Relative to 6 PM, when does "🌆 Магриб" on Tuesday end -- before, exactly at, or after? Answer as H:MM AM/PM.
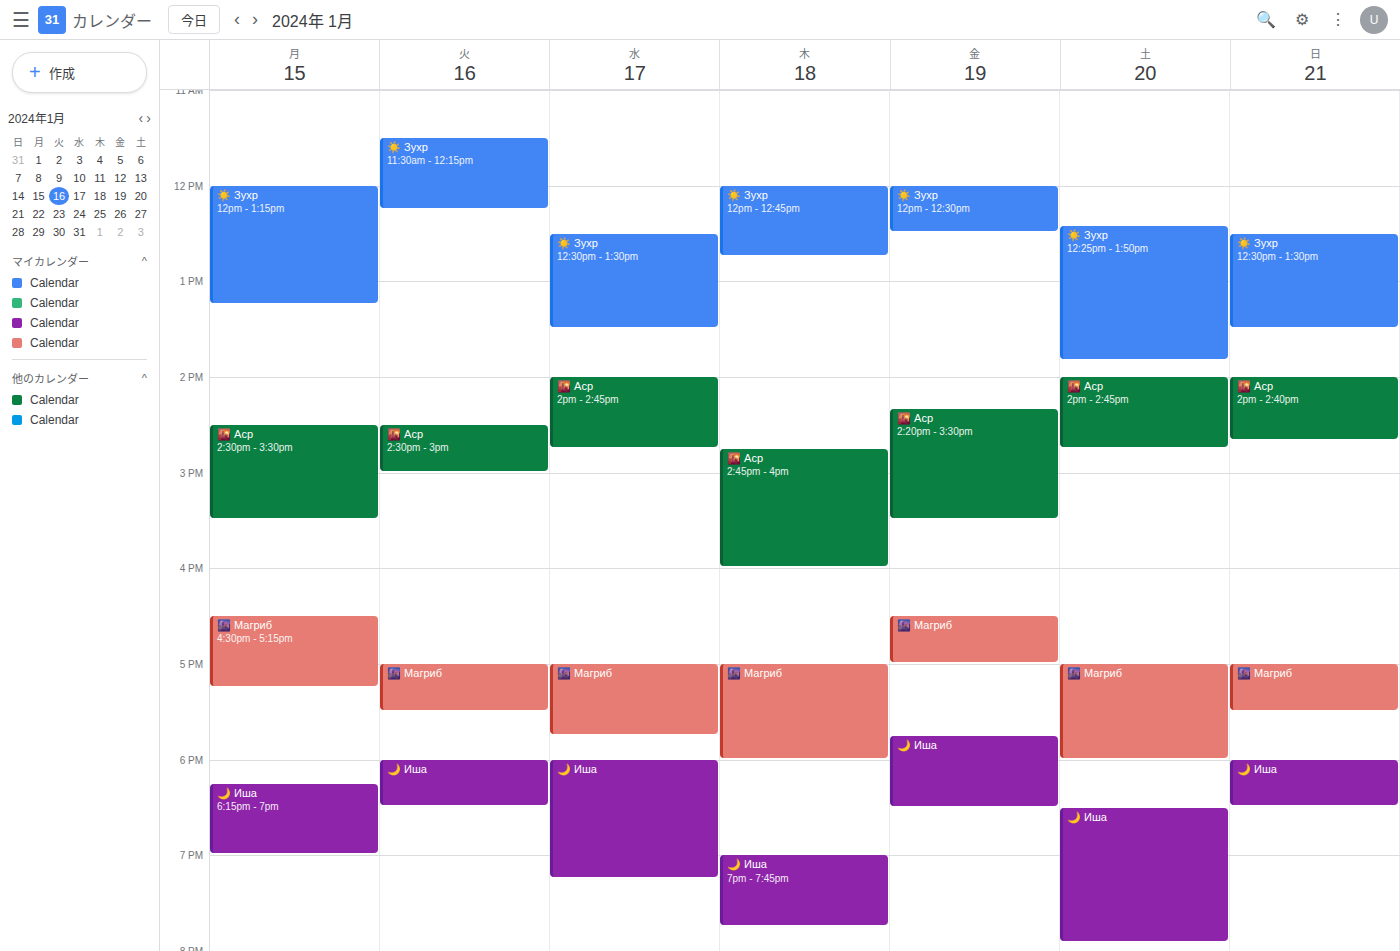
5:30 PM -- before 6 PM, 30 minutes above the 6 PM line.